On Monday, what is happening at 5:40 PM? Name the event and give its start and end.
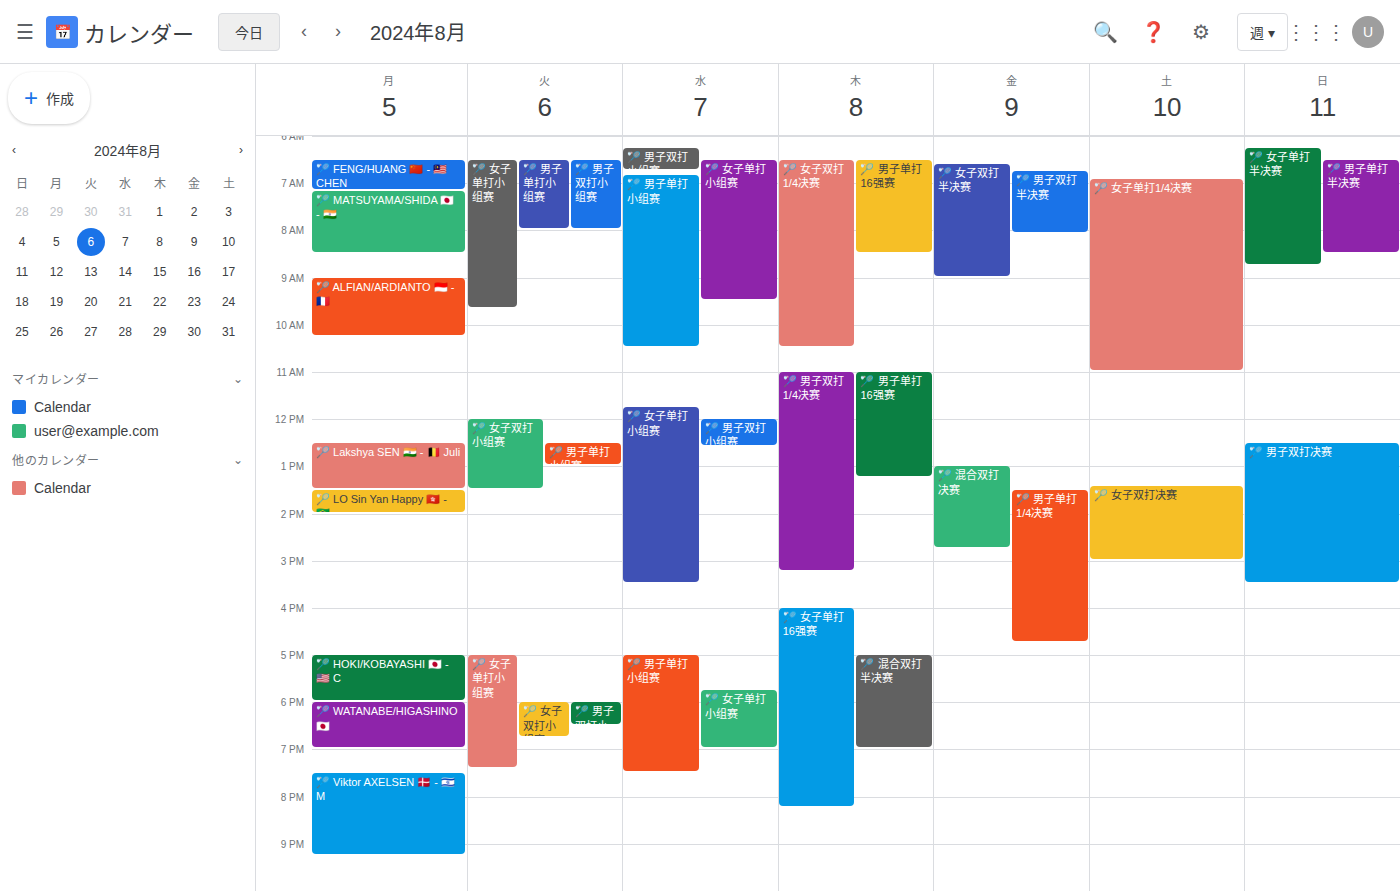
"🏸 HOKI/KOBAYASHI 🇯🇵 - 🇺🇸 C", 5:00 PM to 6:00 PM